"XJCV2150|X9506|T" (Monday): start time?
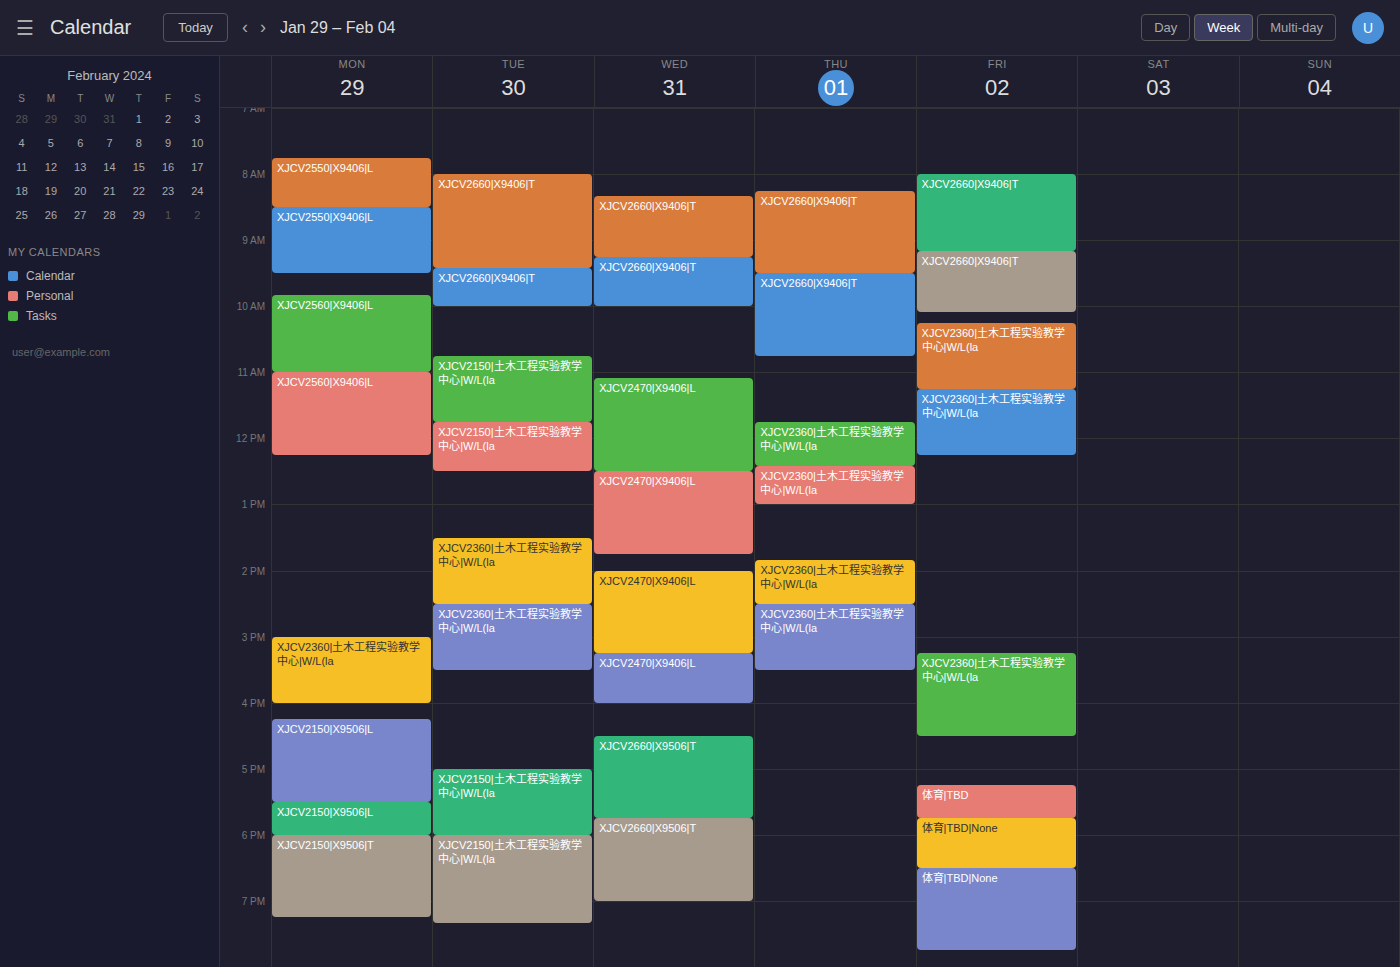
18:00